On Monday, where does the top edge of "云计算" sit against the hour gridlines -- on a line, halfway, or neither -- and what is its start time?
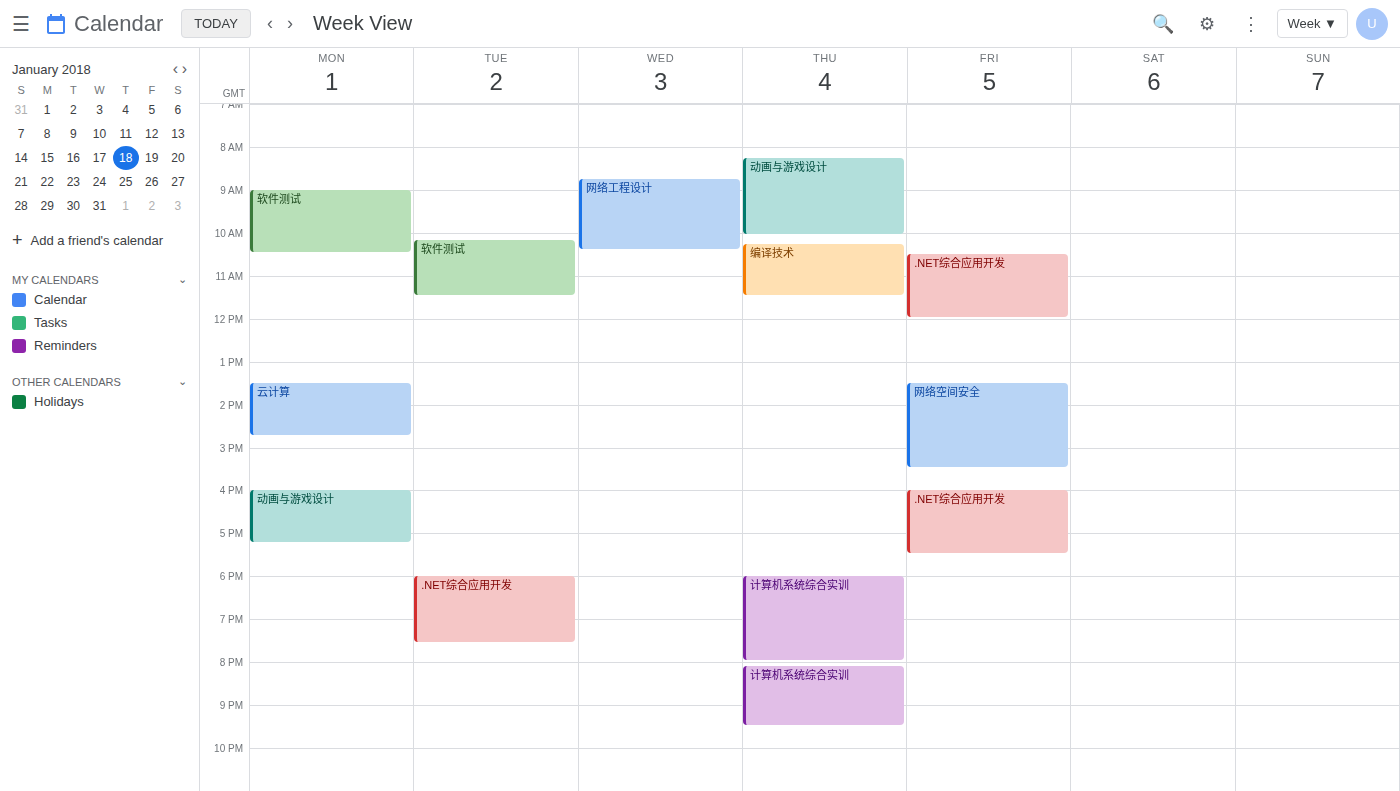
1:30 PM -- halfway between the 1 PM and 2 PM lines.